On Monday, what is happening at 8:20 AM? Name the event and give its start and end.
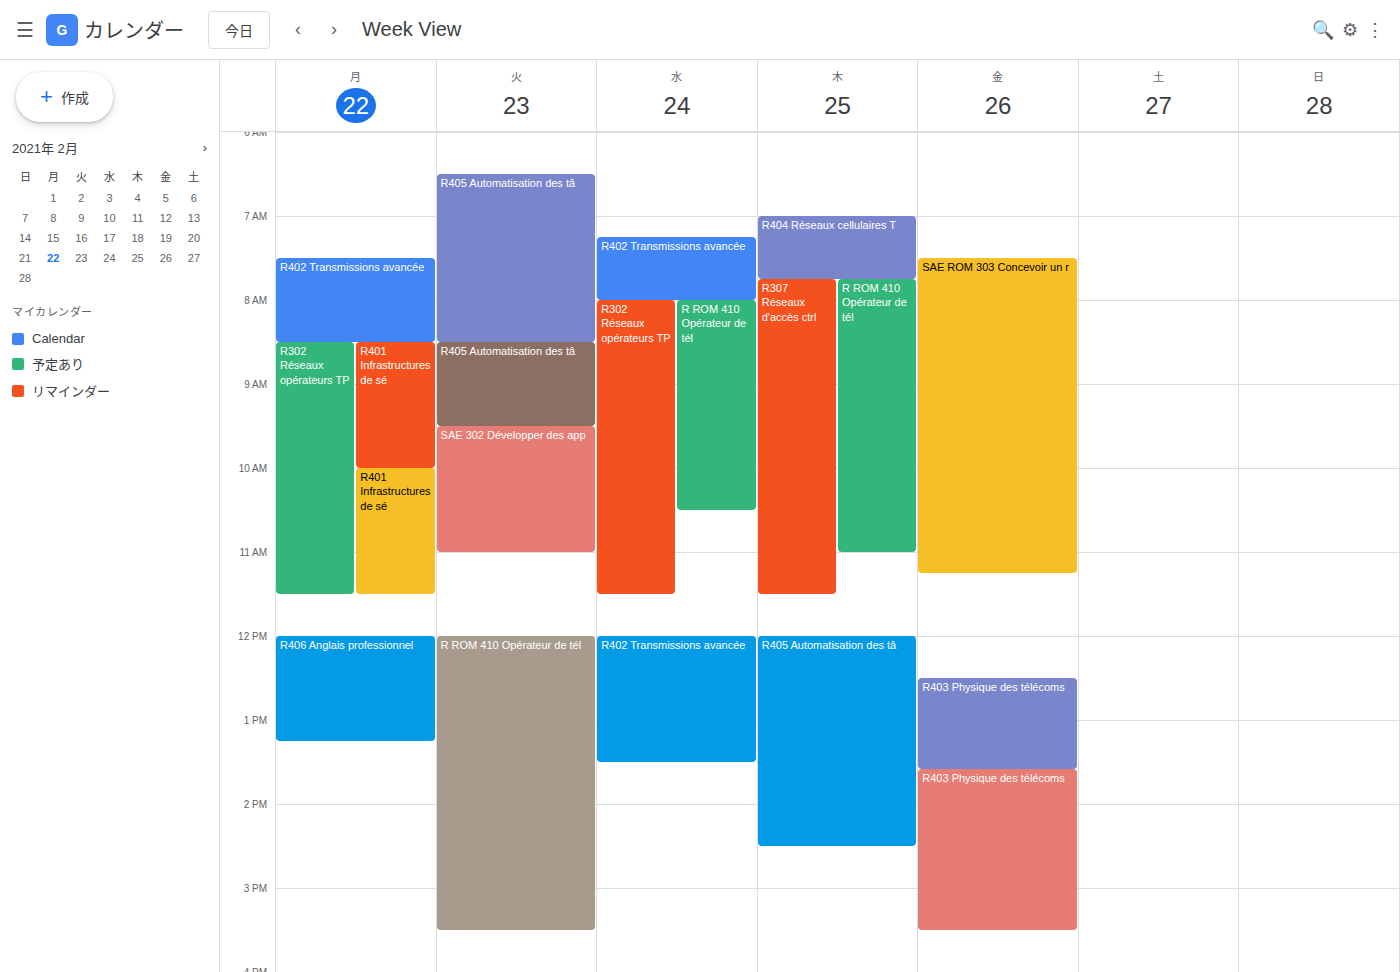
"R402 Transmissions avancée", 7:30 AM to 8:30 AM